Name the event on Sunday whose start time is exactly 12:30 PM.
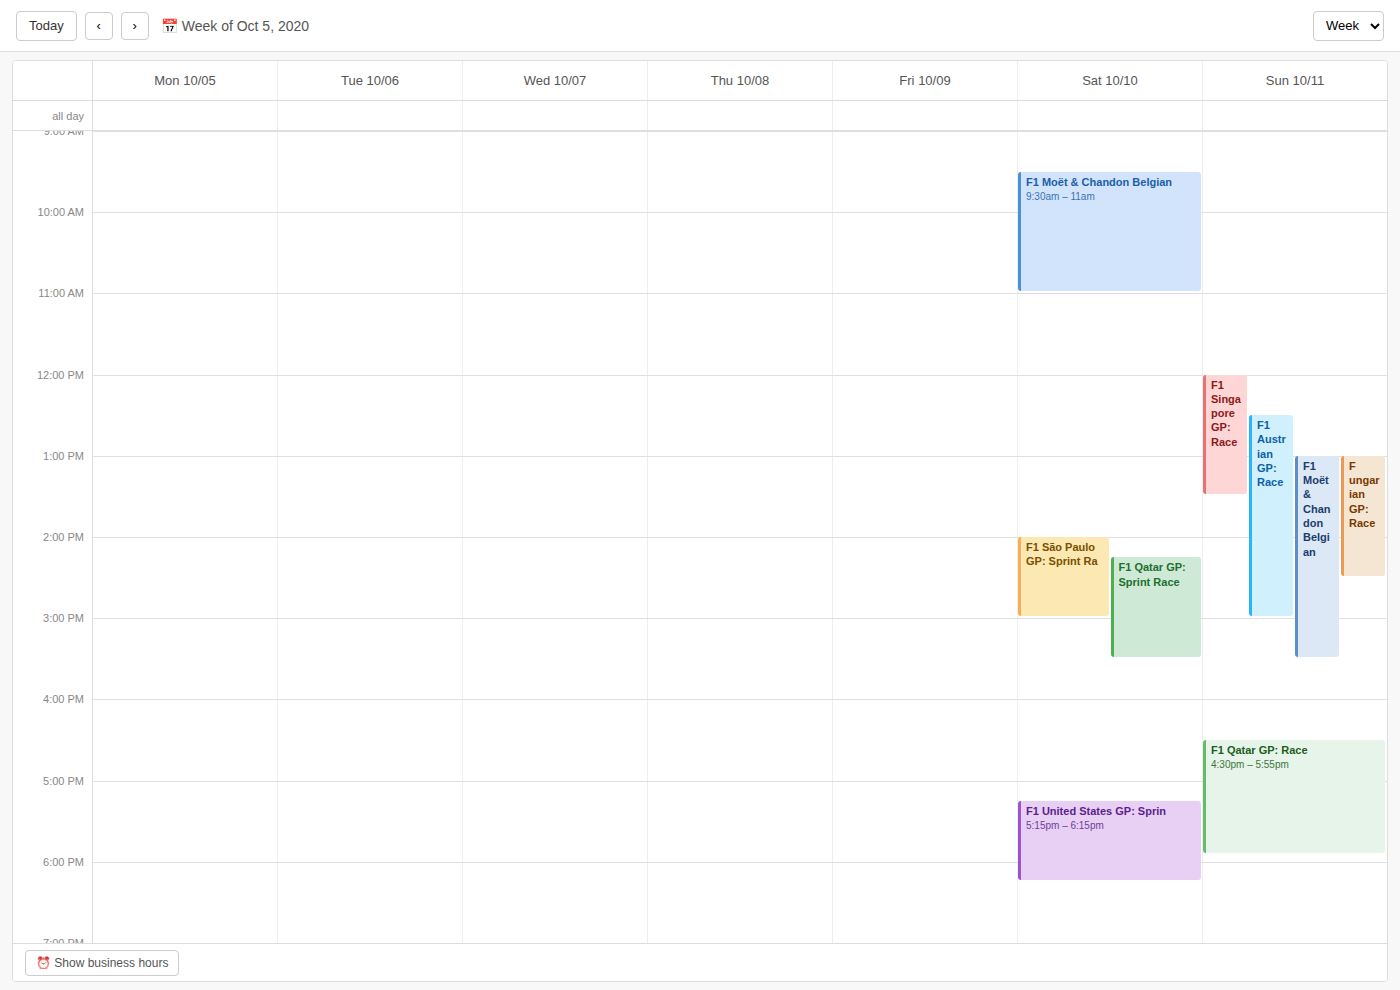
"F1 Austrian GP: Race"